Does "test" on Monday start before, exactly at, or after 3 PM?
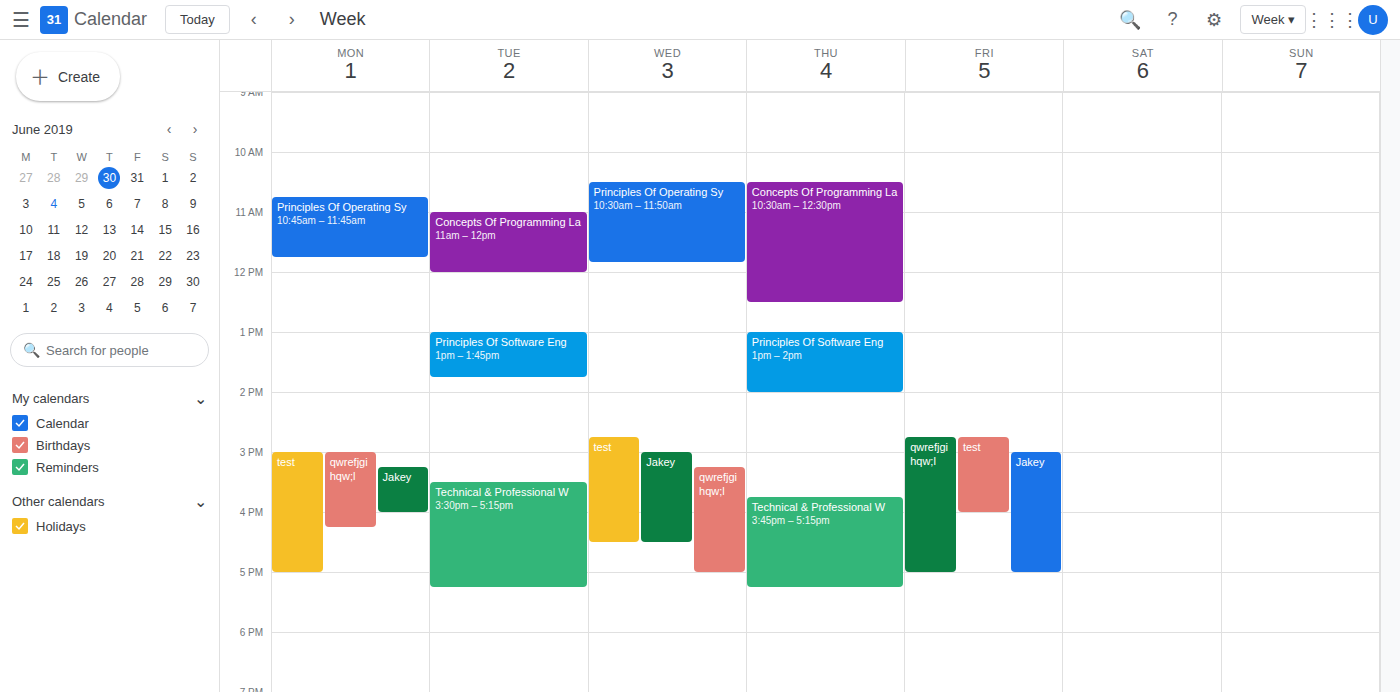
3:00 PM -- exactly at 3 PM, on the 3 PM line.